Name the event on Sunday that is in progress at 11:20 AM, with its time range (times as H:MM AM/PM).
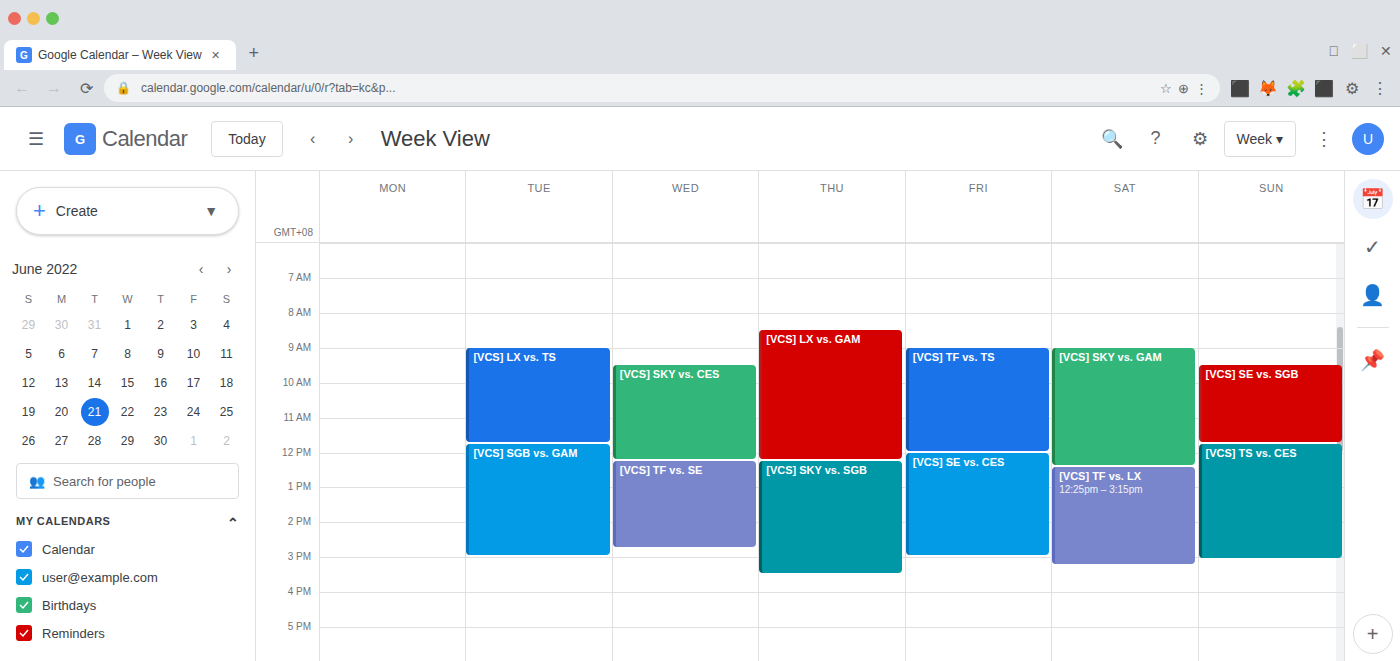
"[VCS] SE vs. SGB", 9:30 AM to 11:45 AM